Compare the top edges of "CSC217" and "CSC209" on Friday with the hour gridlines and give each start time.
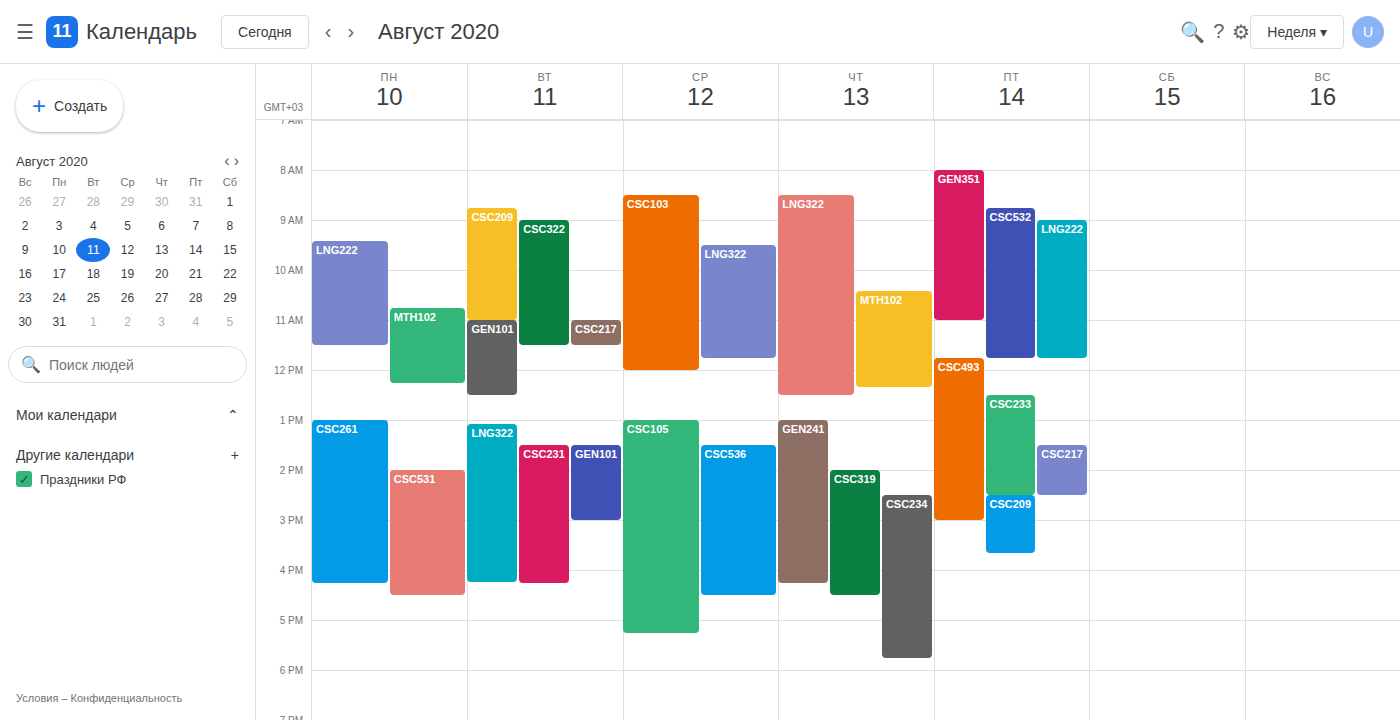
"CSC217": 1:30 PM, halfway between the 1 PM and 2 PM lines. "CSC209": 2:30 PM, halfway between the 2 PM and 3 PM lines.